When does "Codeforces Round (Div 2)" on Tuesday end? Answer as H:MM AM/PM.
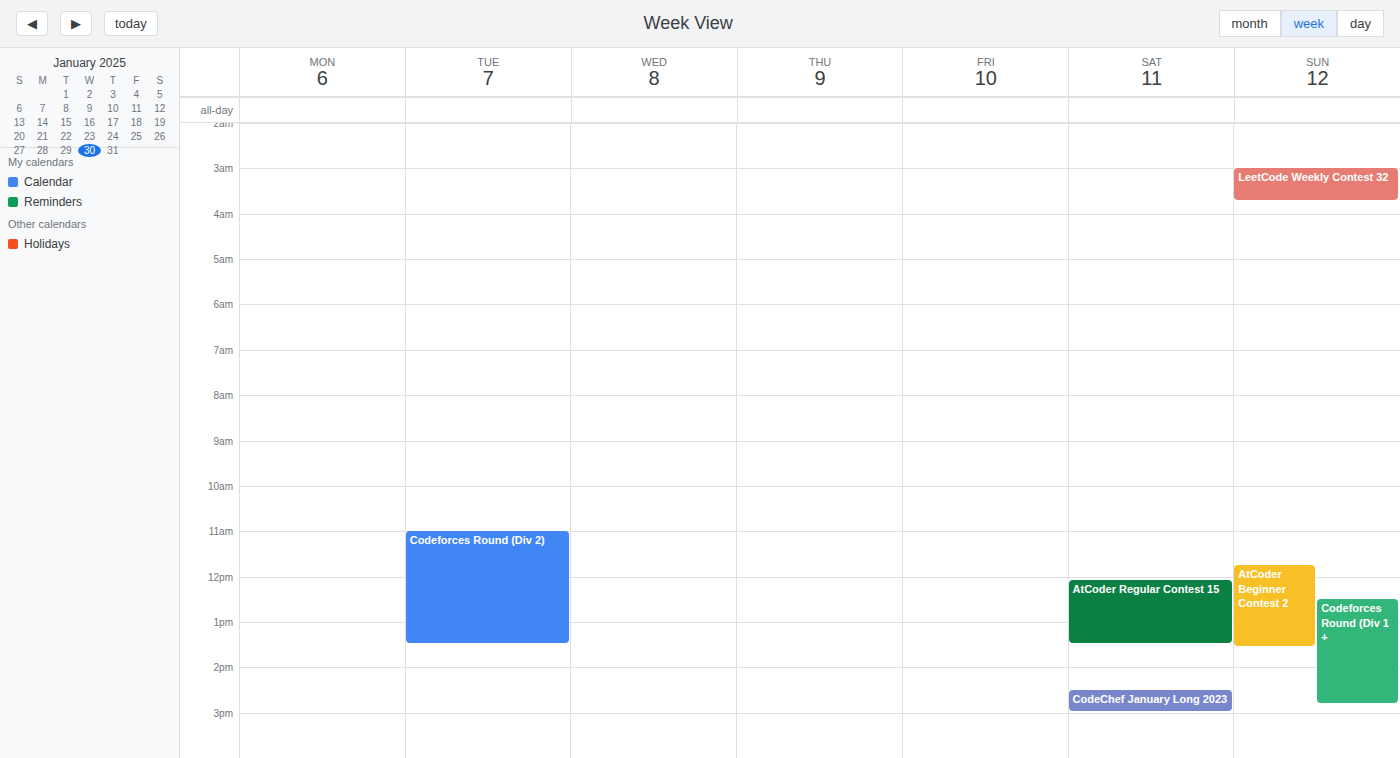
1:30 PM